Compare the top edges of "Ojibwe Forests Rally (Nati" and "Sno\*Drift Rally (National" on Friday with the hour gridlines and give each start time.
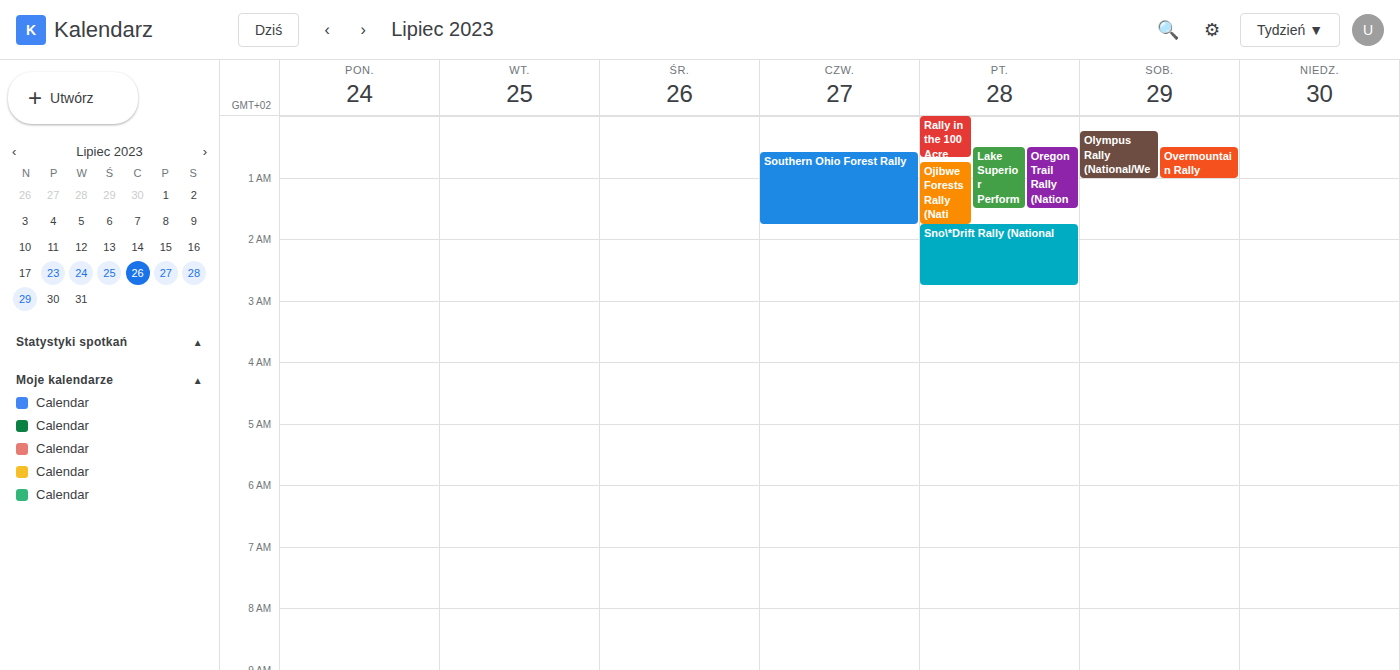
"Ojibwe Forests Rally (Nati": 12:45 AM, neither: three quarters of the way from the 12 AM line to the 1 AM line. "Sno\*Drift Rally (National": 1:45 AM, neither: three quarters of the way from the 1 AM line to the 2 AM line.